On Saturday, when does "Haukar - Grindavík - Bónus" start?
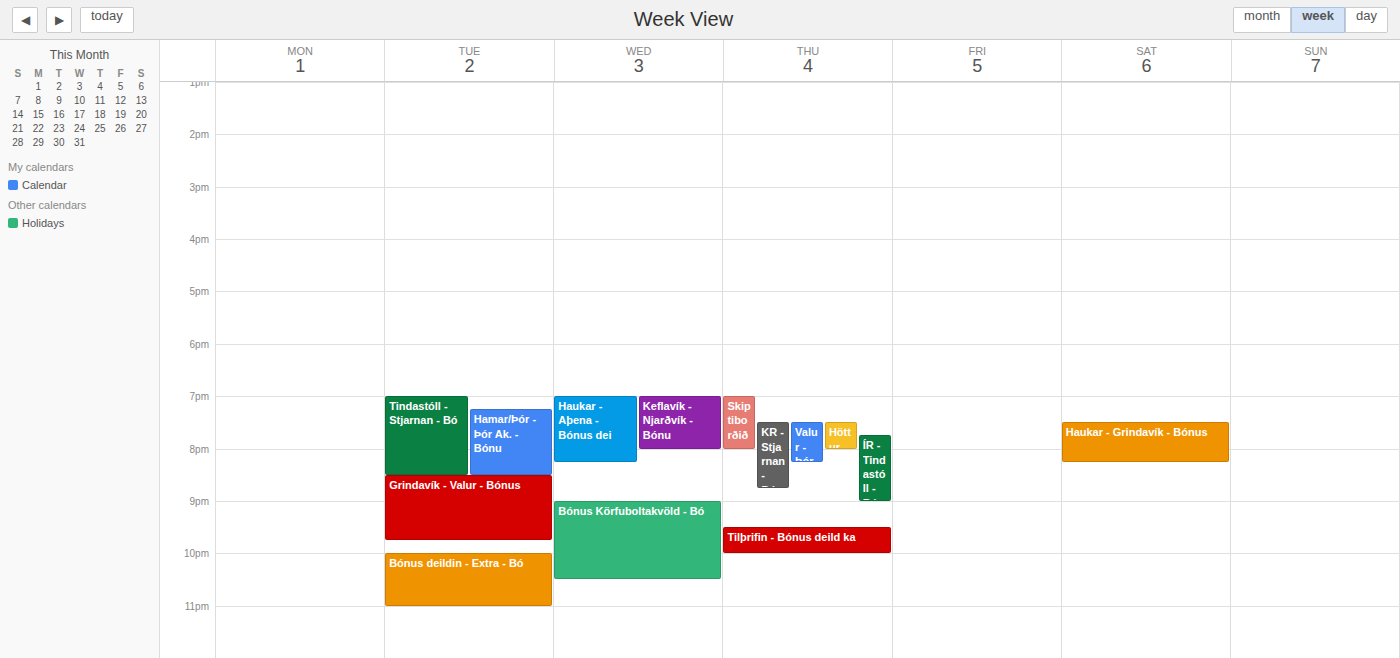
7:30 PM